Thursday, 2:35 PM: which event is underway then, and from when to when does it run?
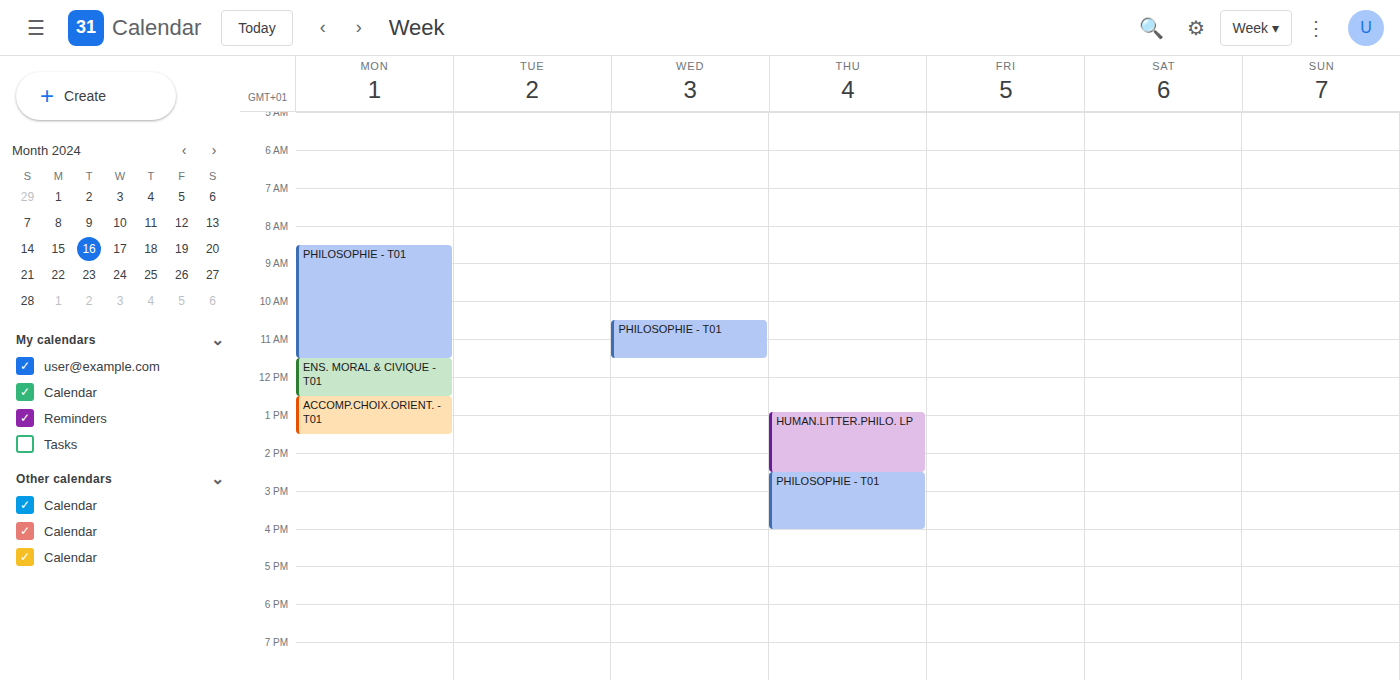
"PHILOSOPHIE - T01", 2:30 PM to 4:00 PM